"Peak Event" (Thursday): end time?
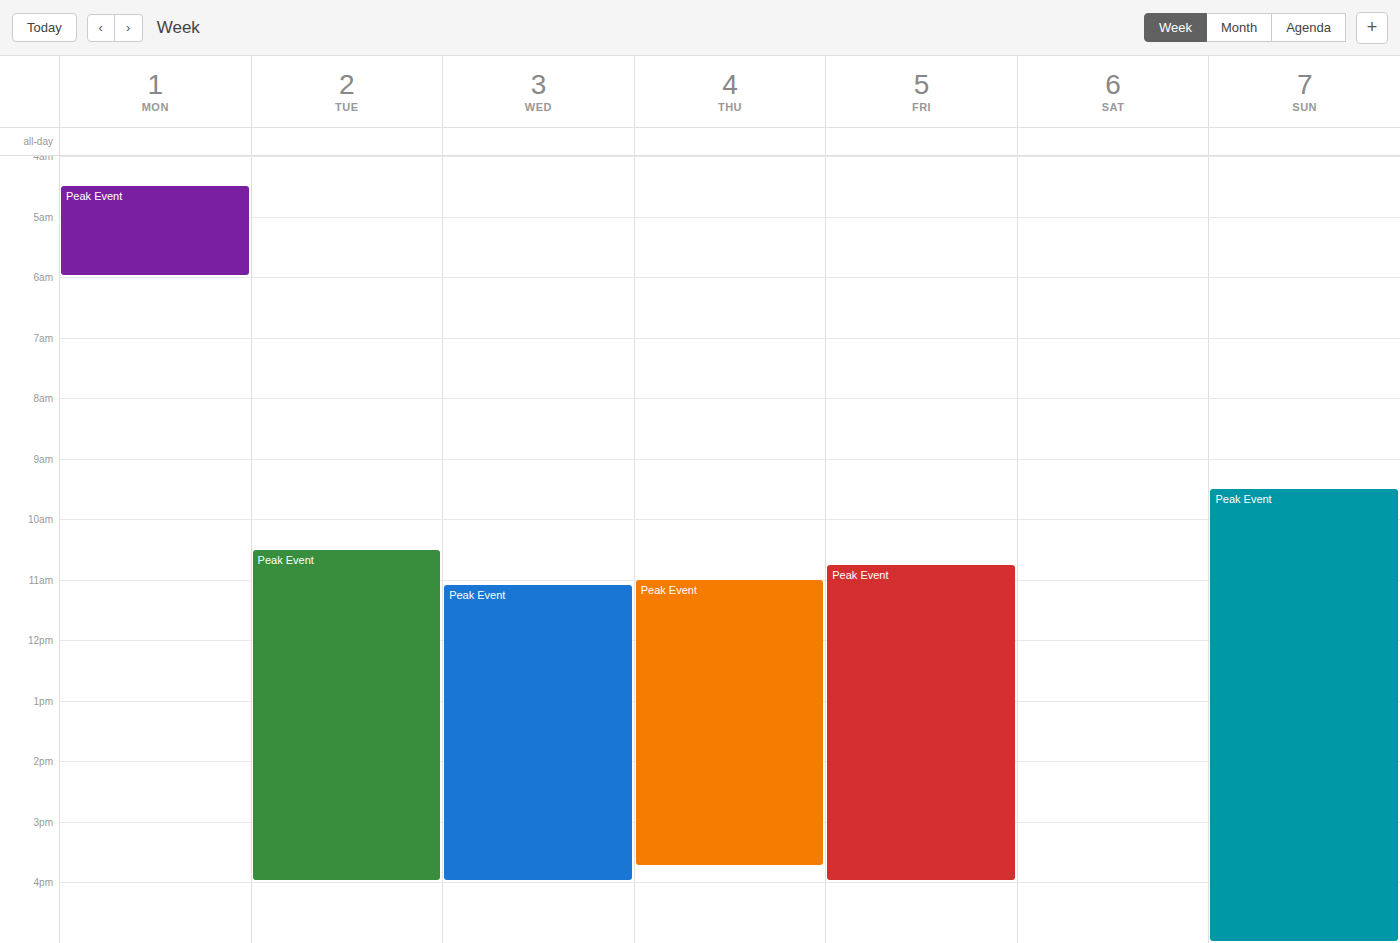
3:45 PM